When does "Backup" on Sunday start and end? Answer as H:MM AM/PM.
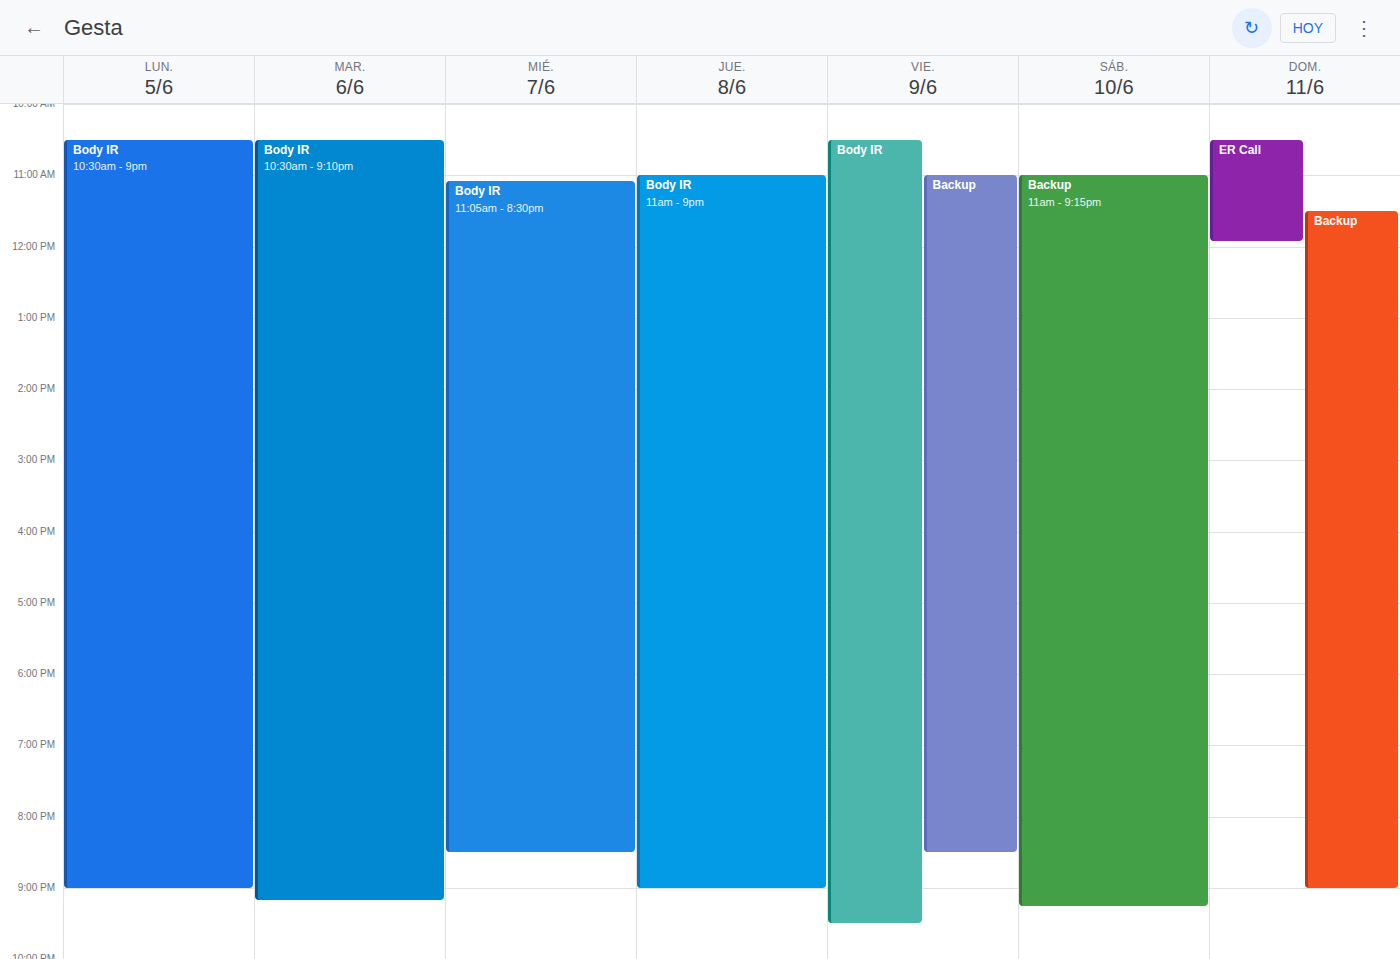
11:30 AM to 9:00 PM